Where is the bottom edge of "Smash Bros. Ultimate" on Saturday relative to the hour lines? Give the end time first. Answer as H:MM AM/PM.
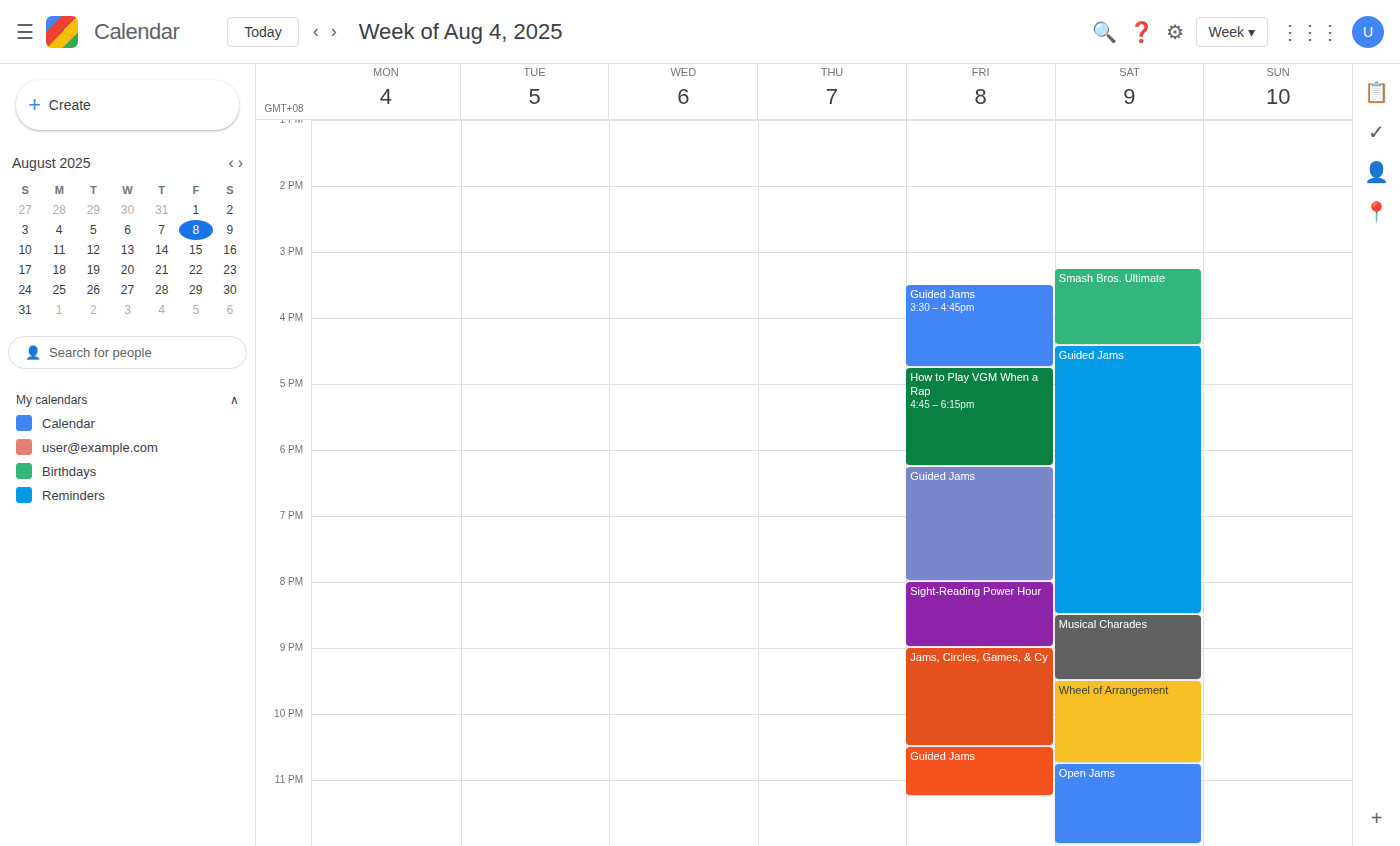
4:25 PM -- neither: 25 minutes below the 4 PM line and 35 minutes above the 5 PM line.